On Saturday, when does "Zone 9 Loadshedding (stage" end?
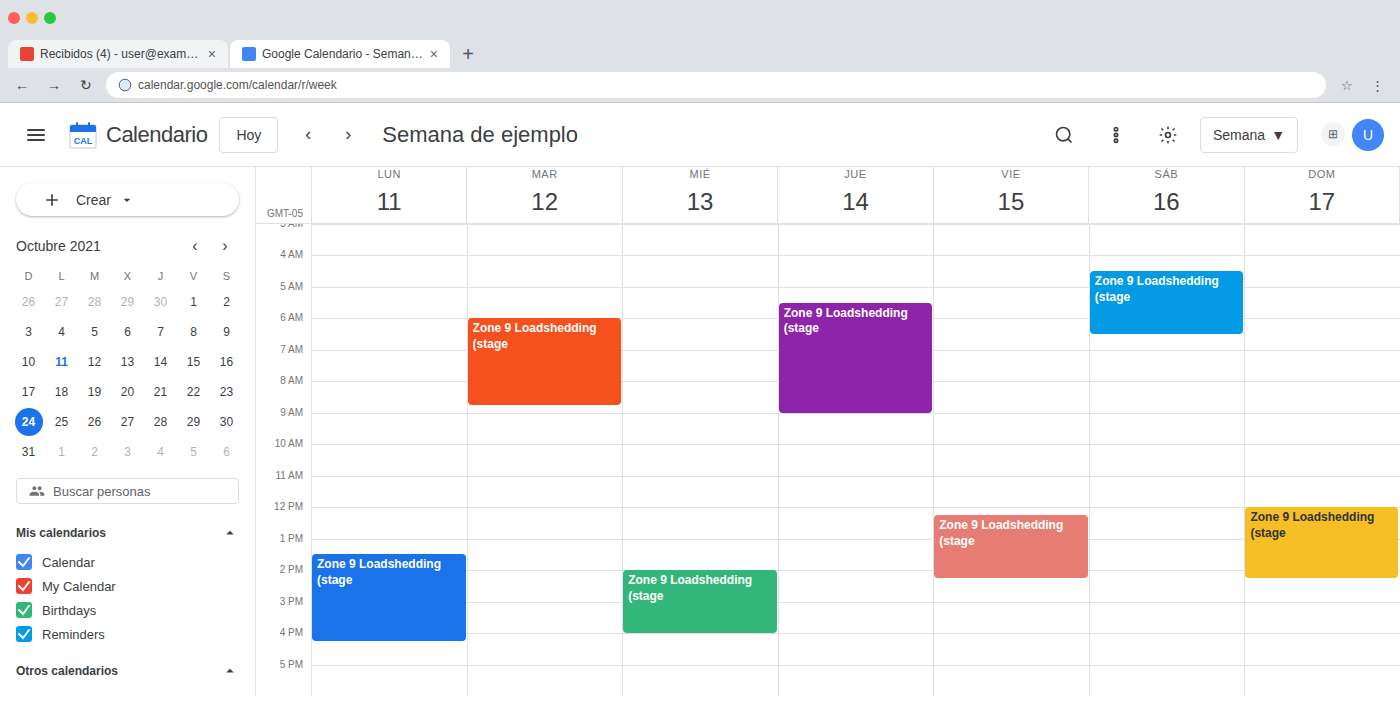
6:30 AM